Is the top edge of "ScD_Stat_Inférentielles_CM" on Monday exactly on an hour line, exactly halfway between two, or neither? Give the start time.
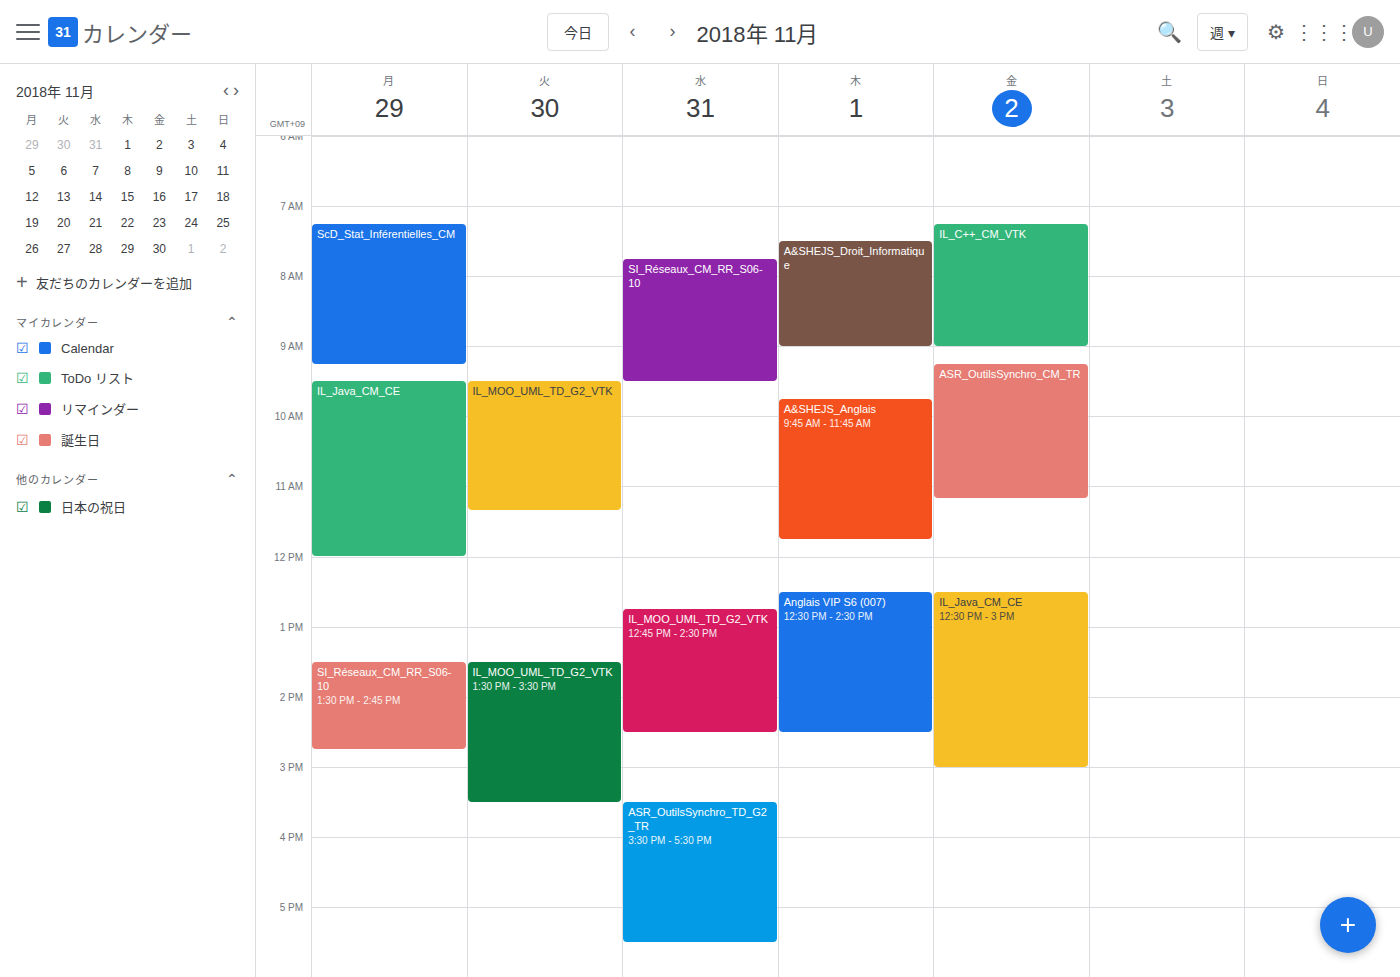
7:15 AM -- neither: a quarter of the way from the 7 AM line to the 8 AM line.